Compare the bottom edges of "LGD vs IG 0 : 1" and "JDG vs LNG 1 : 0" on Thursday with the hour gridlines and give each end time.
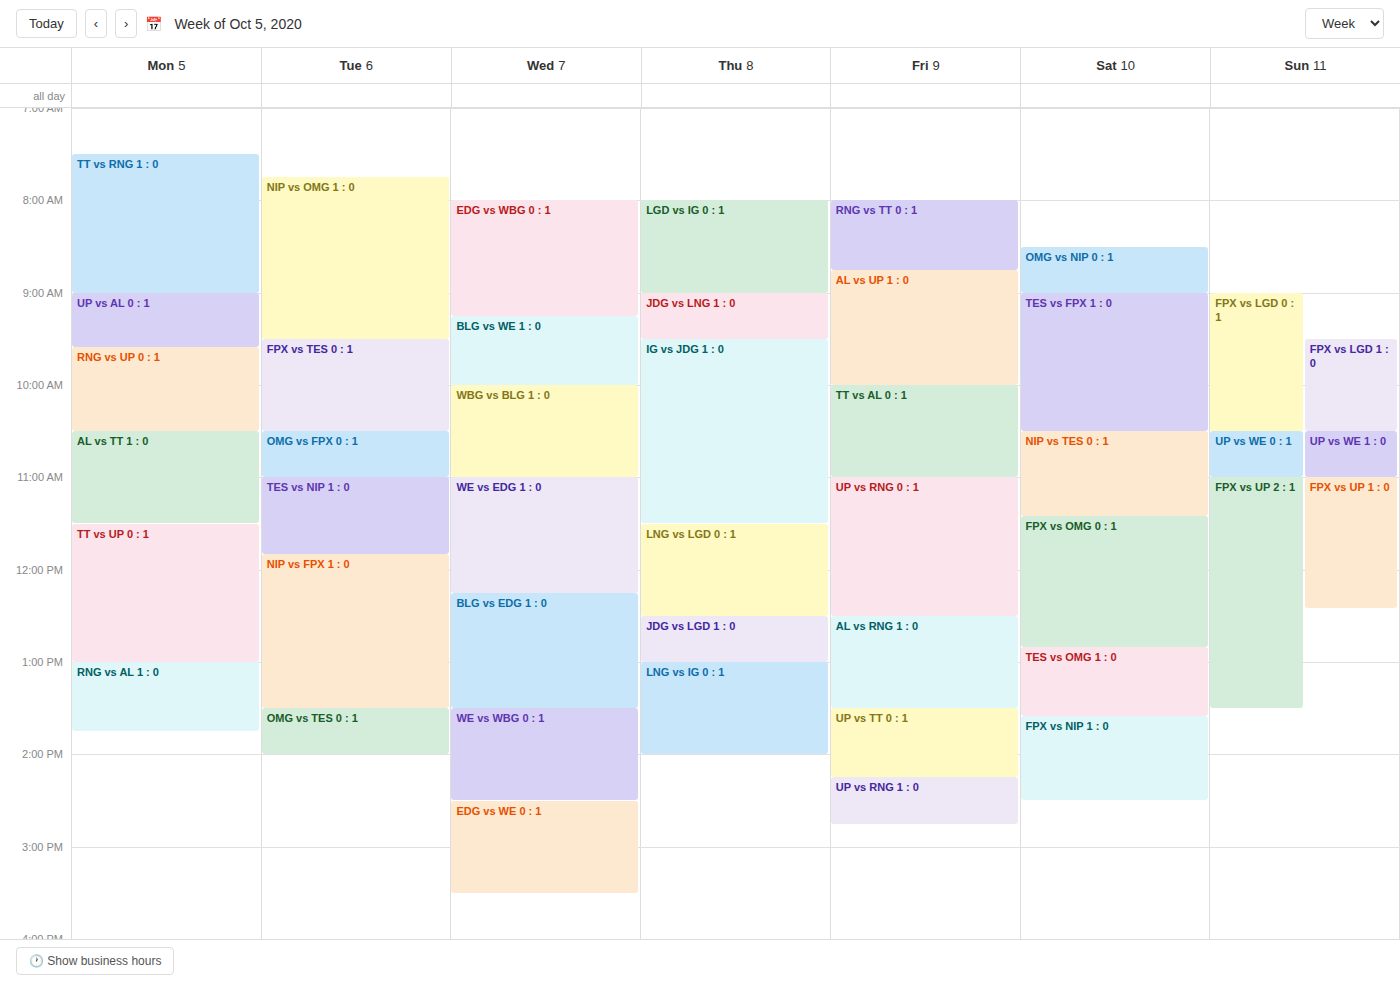
"LGD vs IG 0 : 1": 9:00 AM, exactly on the 9 AM line. "JDG vs LNG 1 : 0": 9:30 AM, halfway between the 9 AM and 10 AM lines.